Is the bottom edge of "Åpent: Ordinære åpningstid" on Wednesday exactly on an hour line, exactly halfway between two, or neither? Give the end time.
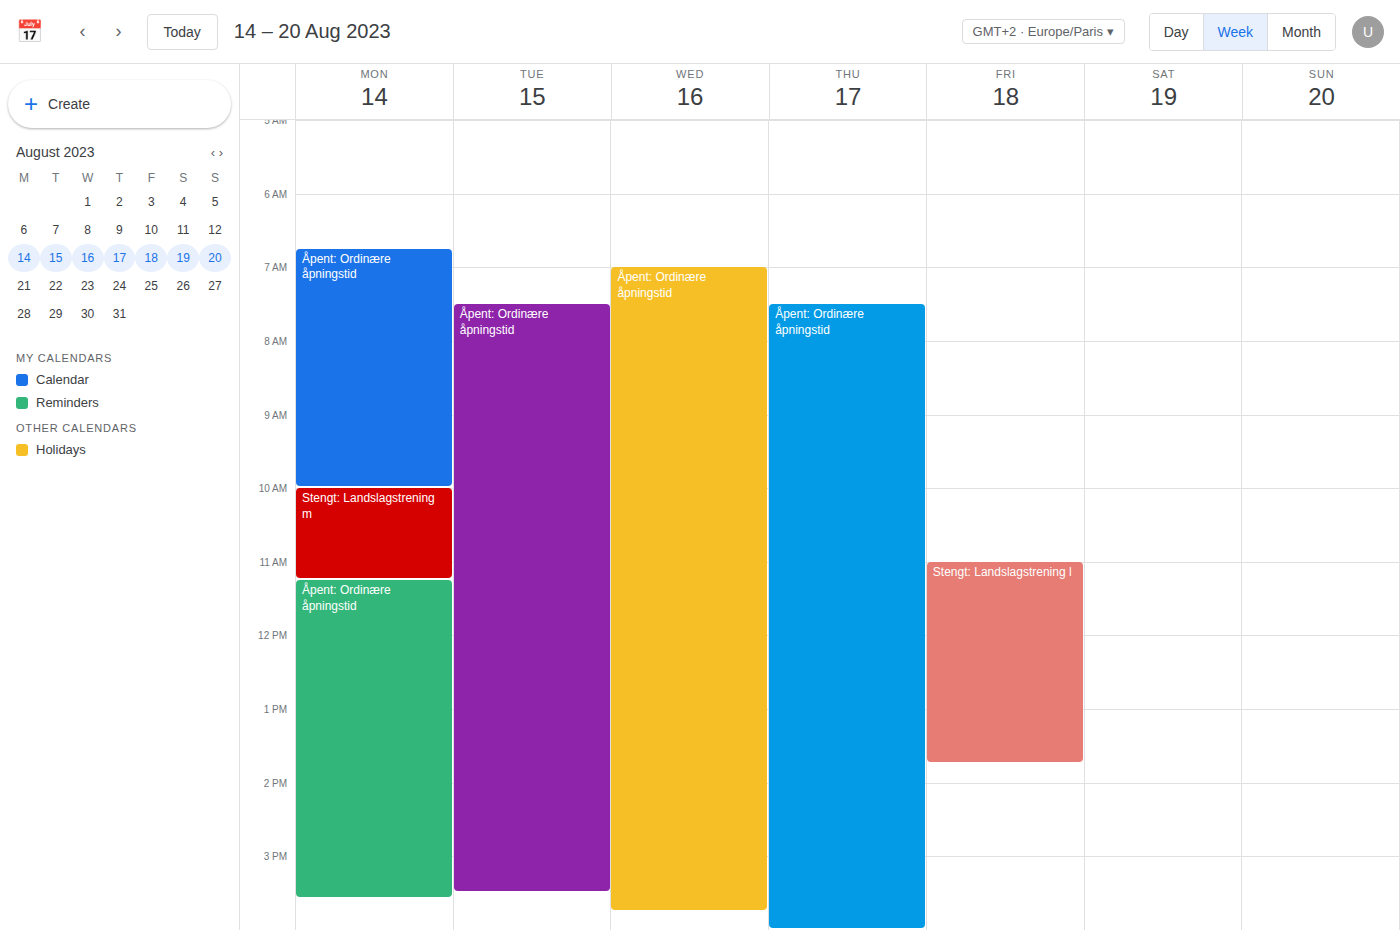
3:45 PM -- neither: three quarters of the way from the 3 PM line to the 4 PM line.